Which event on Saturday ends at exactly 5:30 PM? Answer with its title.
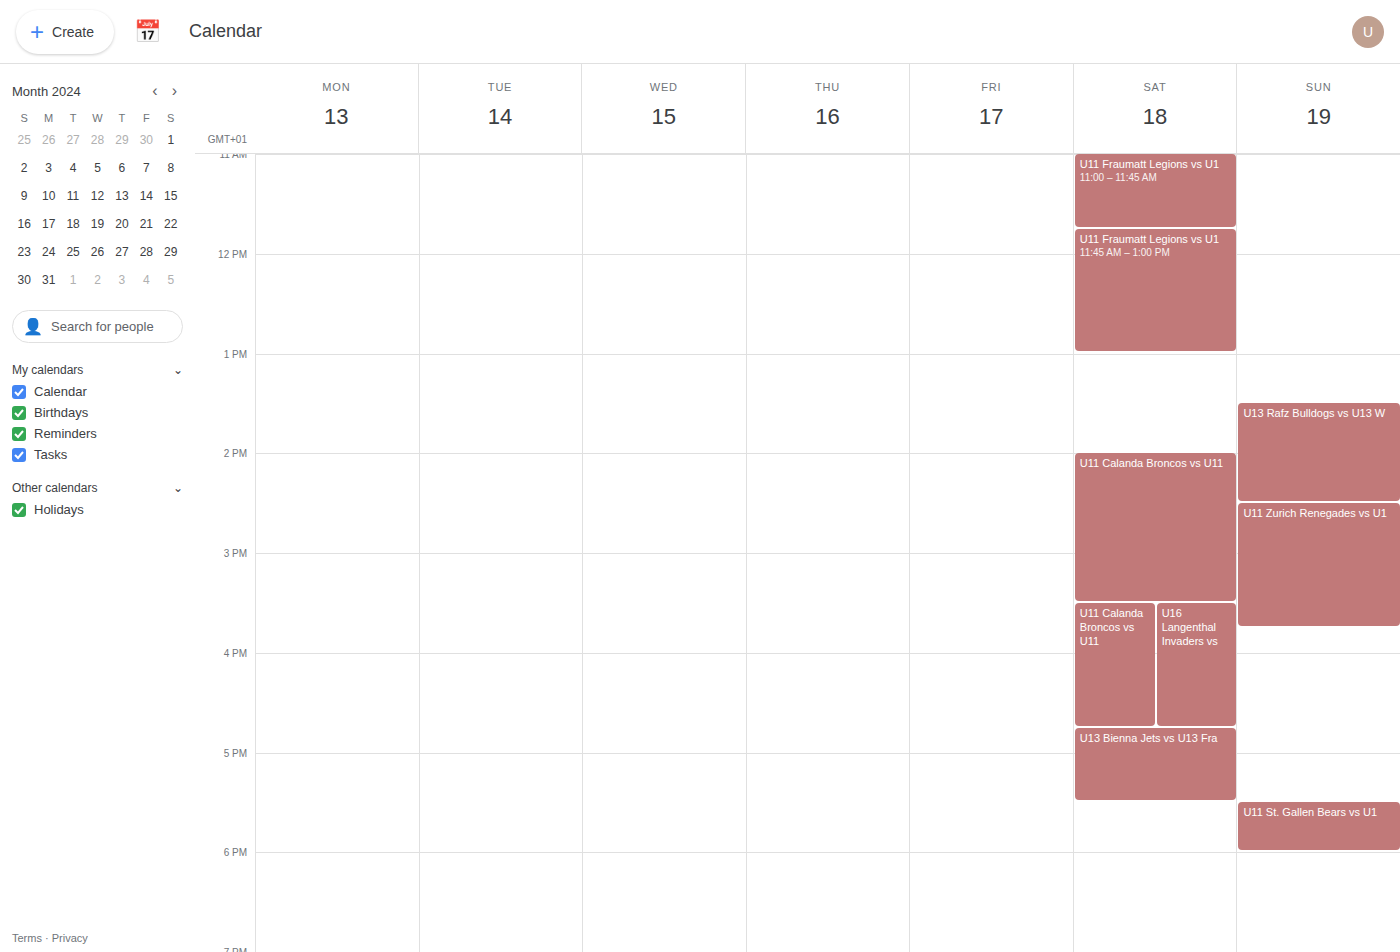
"U13 Bienna Jets vs U13 Fra"